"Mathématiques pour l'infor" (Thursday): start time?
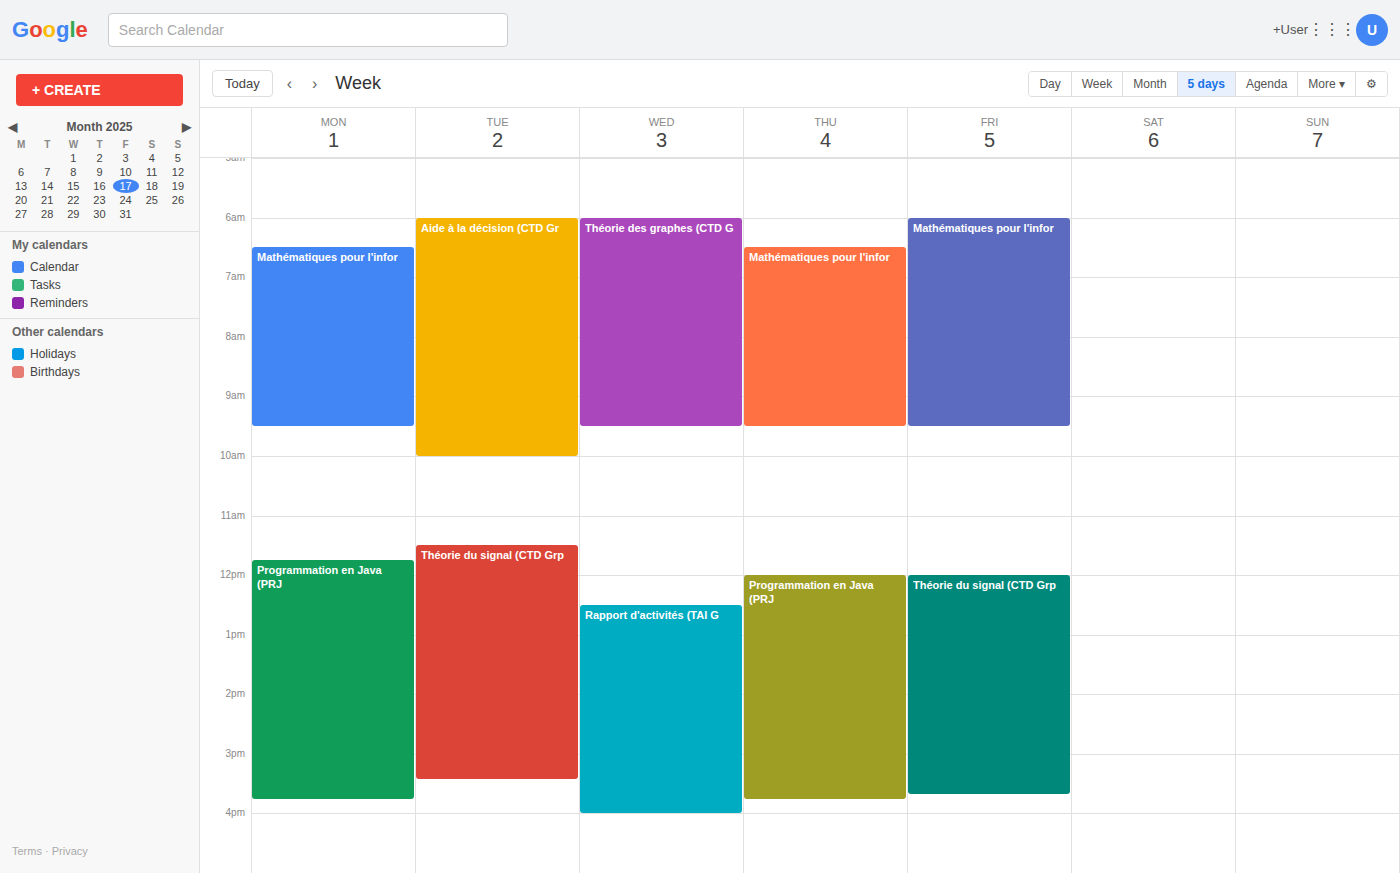
6:30 AM